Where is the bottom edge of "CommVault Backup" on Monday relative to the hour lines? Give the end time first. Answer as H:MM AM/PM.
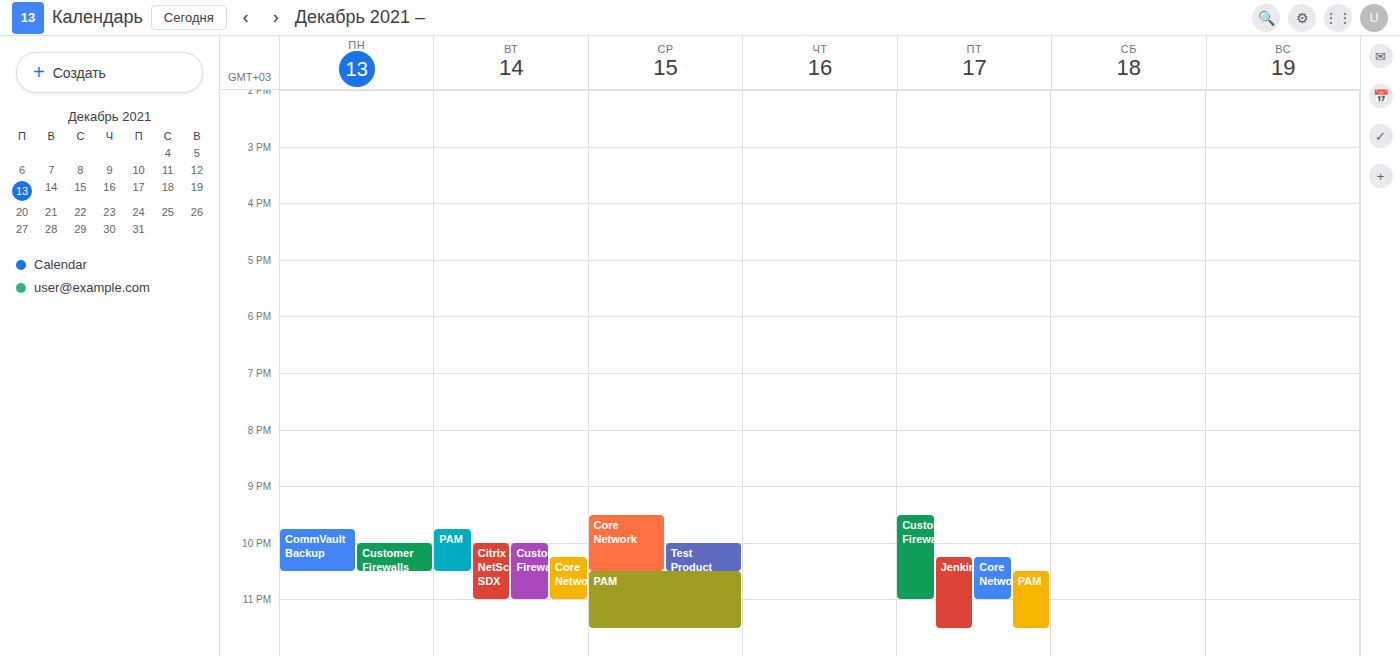
10:30 PM -- halfway between the 10 PM and 11 PM lines.